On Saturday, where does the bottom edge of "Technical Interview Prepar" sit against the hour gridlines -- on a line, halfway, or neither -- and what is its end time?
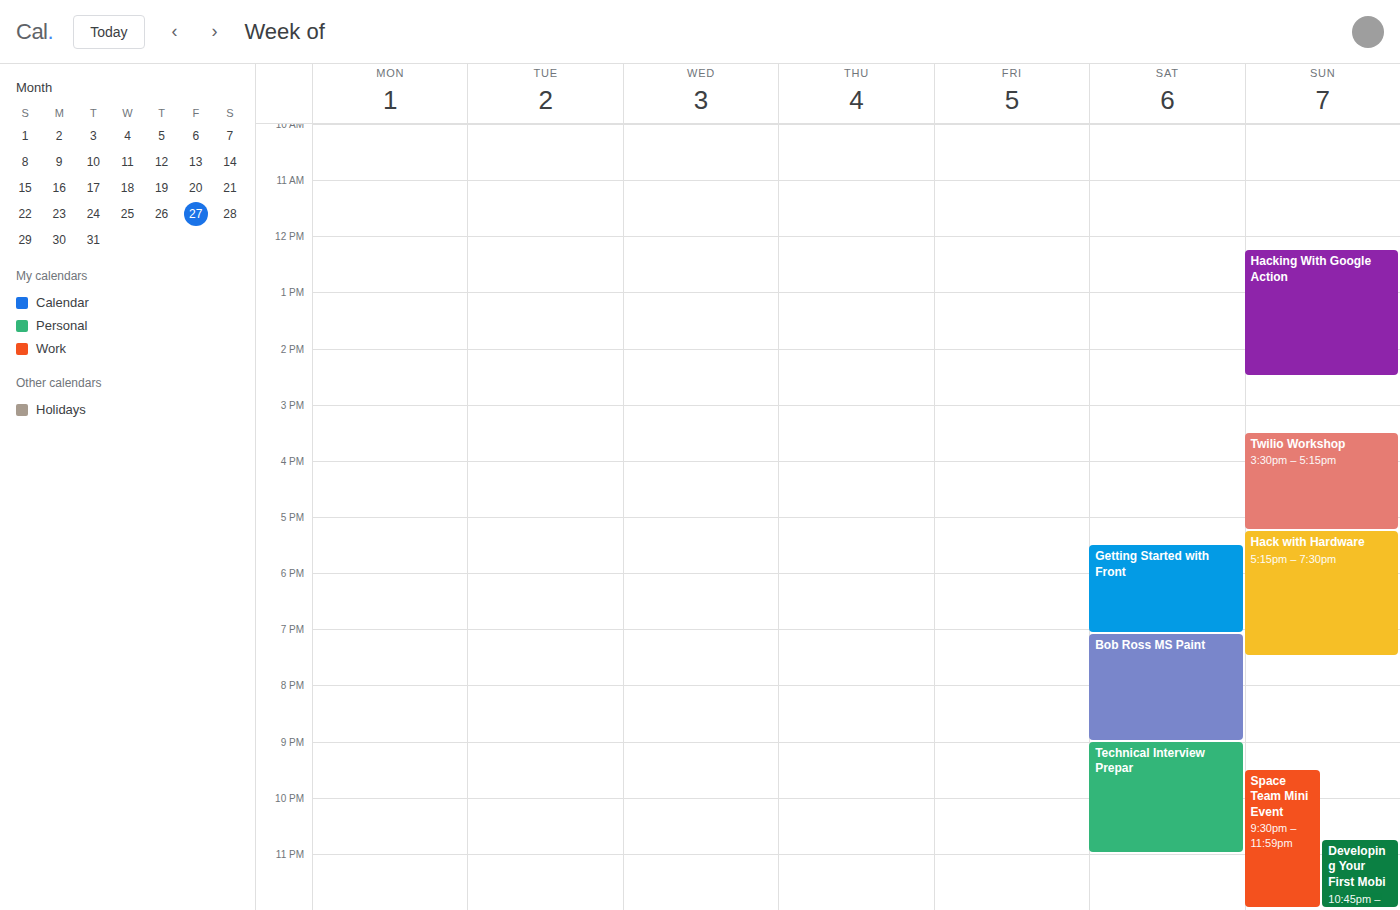
11:00 PM -- exactly on the 11 PM line.